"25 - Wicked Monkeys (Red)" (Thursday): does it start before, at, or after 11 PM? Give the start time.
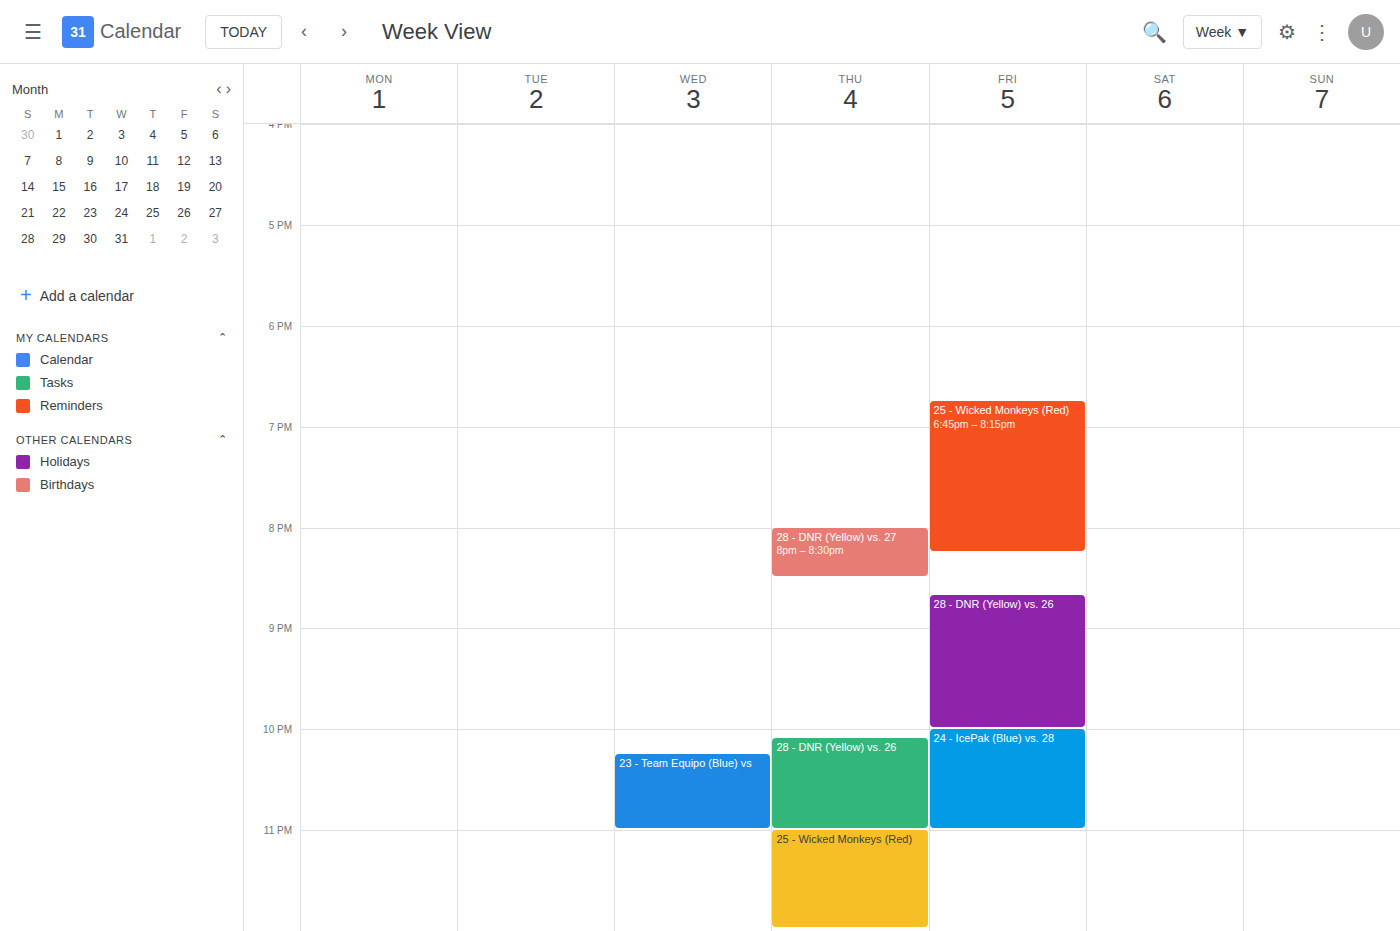
11:00 PM -- exactly at 11 PM, on the 11 PM line.